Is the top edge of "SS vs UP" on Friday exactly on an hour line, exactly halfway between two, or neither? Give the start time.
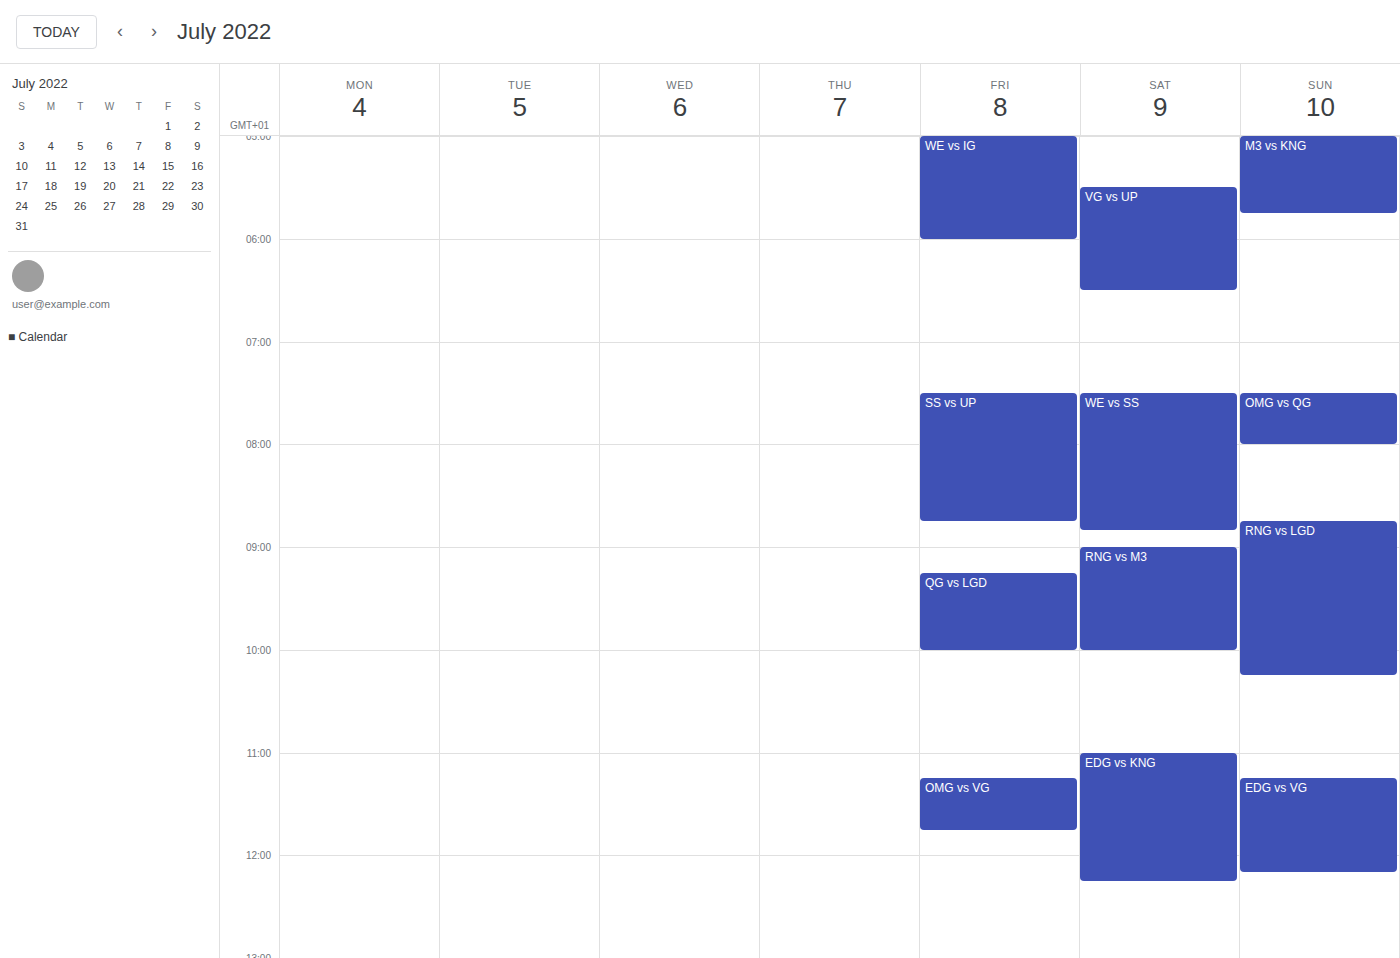
7:30 AM -- halfway between the 7 AM and 8 AM lines.